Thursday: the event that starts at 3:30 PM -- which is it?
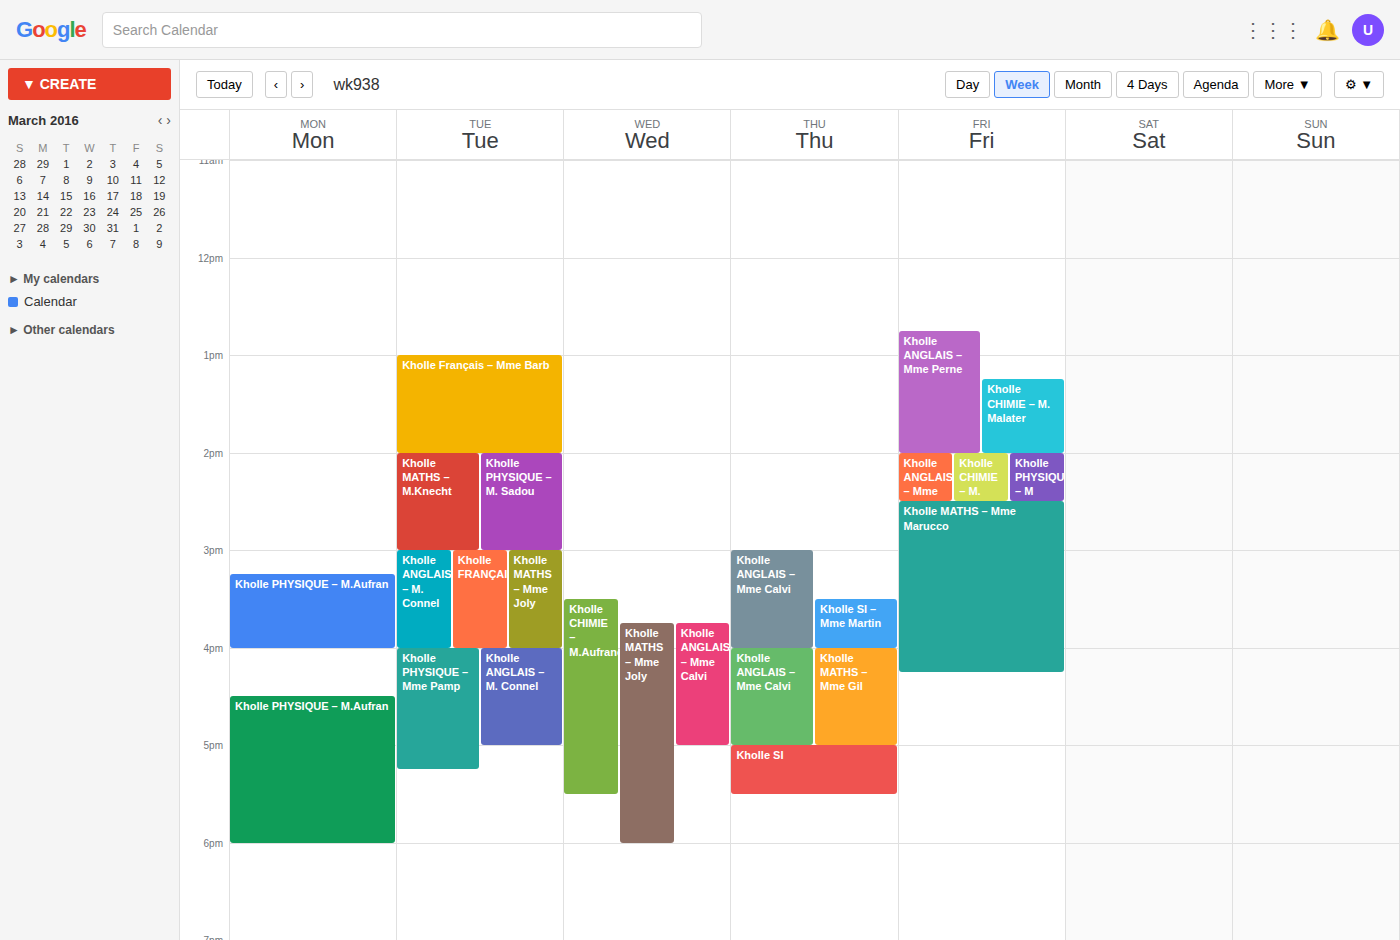
"Kholle SI – Mme Martin"